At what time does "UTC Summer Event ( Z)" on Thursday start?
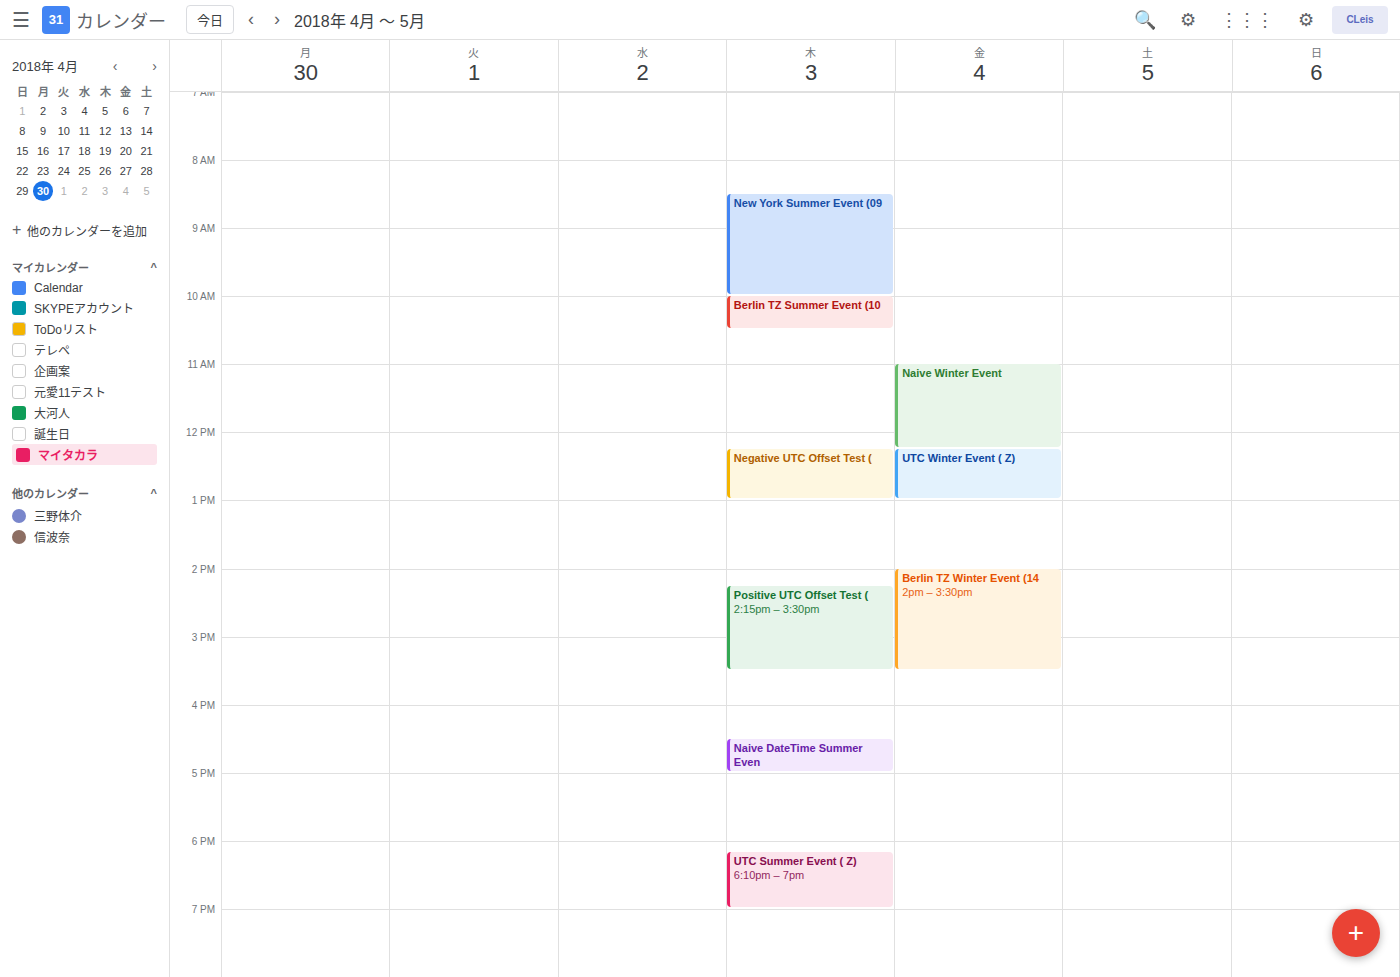
6:10 PM